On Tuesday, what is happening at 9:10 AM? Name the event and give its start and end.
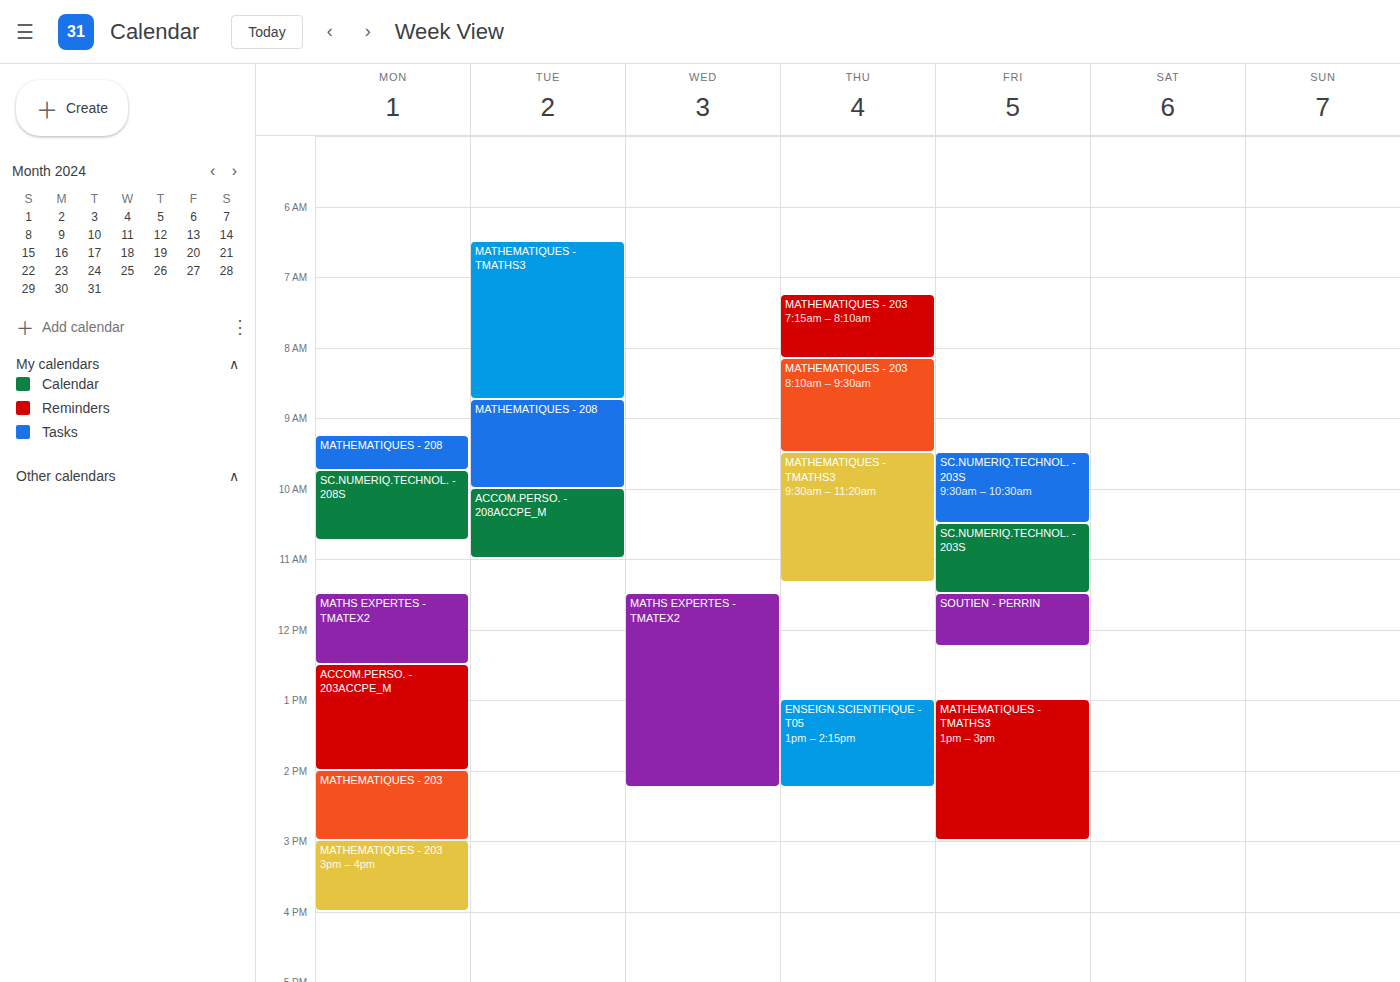
"MATHEMATIQUES - 208", 8:45 AM to 10:00 AM